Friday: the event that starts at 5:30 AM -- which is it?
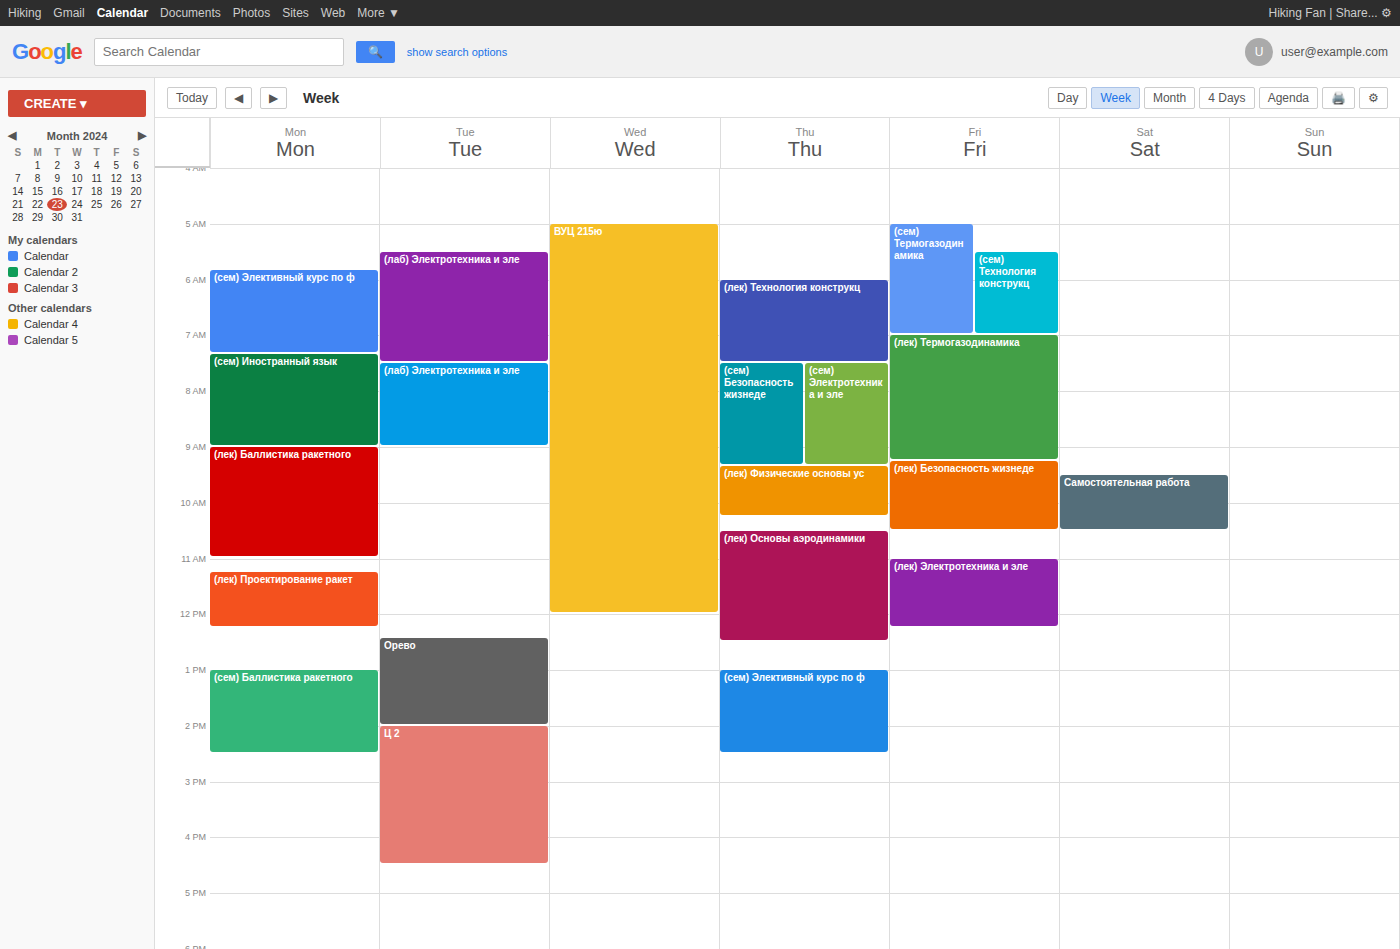
"(сем) Технология конструкц"